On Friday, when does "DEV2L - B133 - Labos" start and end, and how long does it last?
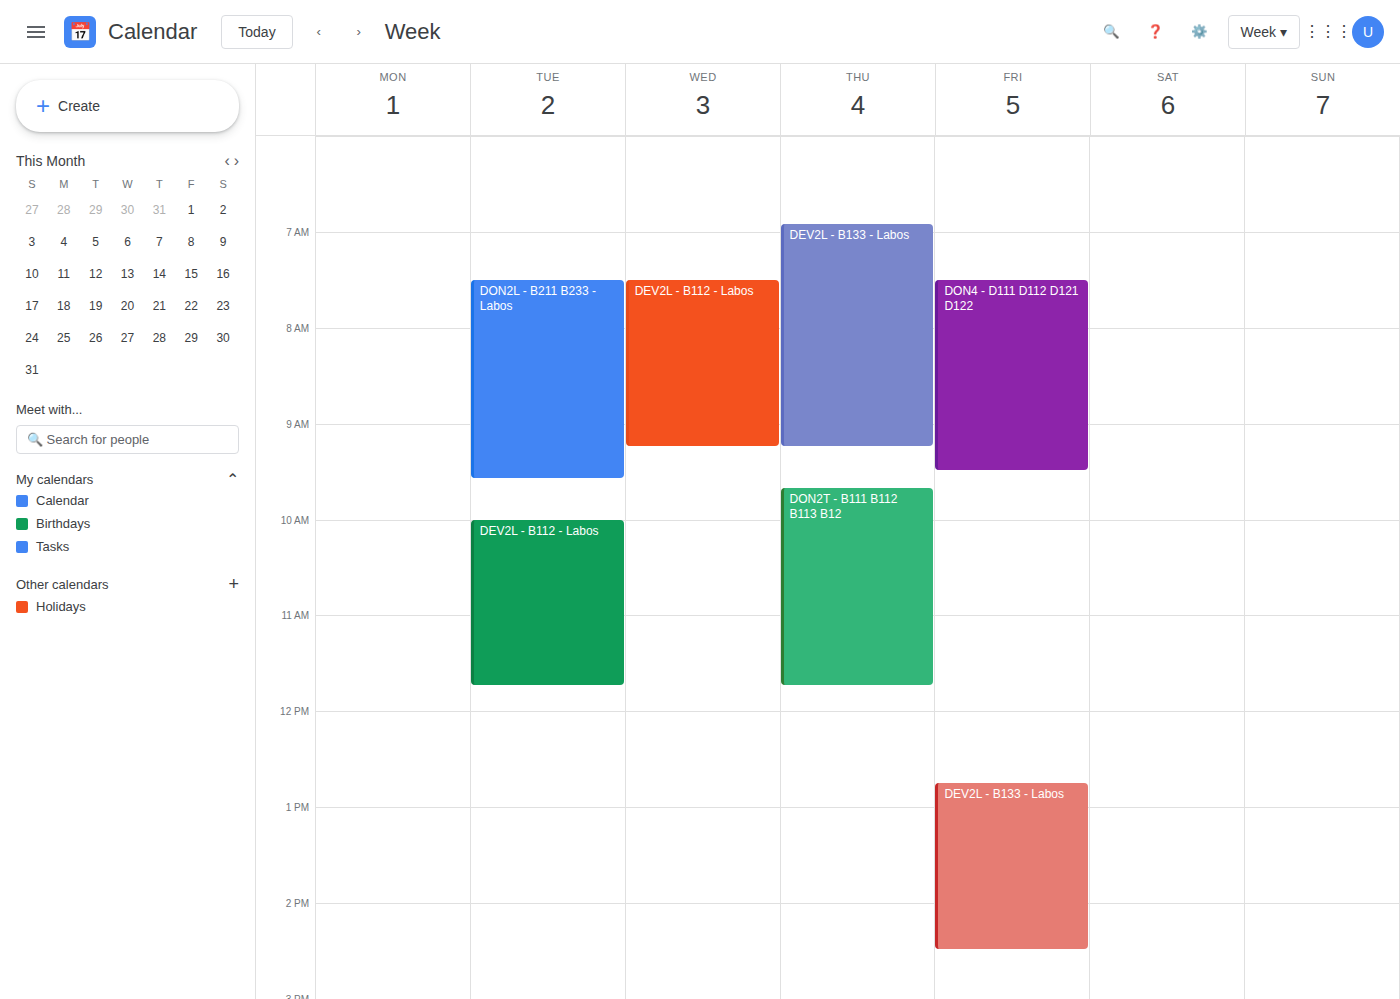
12:45 to 14:30, 1 hour 45 minutes